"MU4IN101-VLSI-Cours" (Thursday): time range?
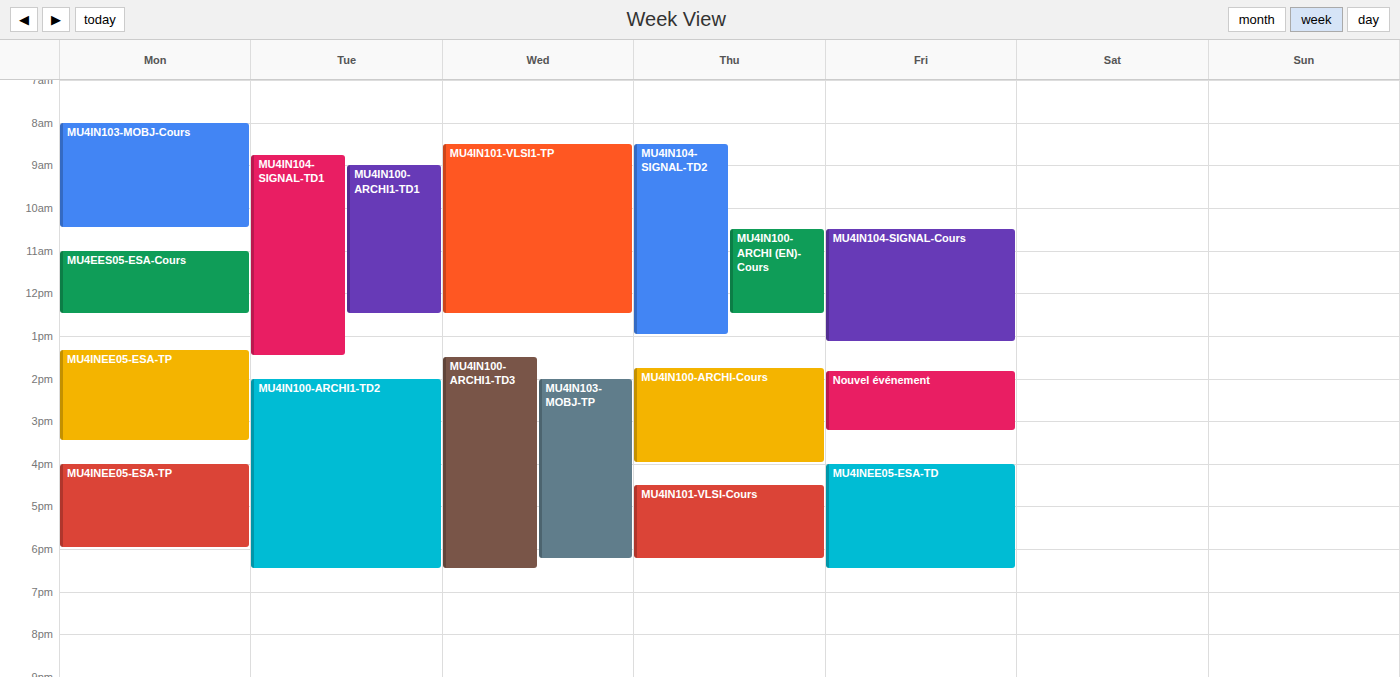
4:30 PM to 6:15 PM